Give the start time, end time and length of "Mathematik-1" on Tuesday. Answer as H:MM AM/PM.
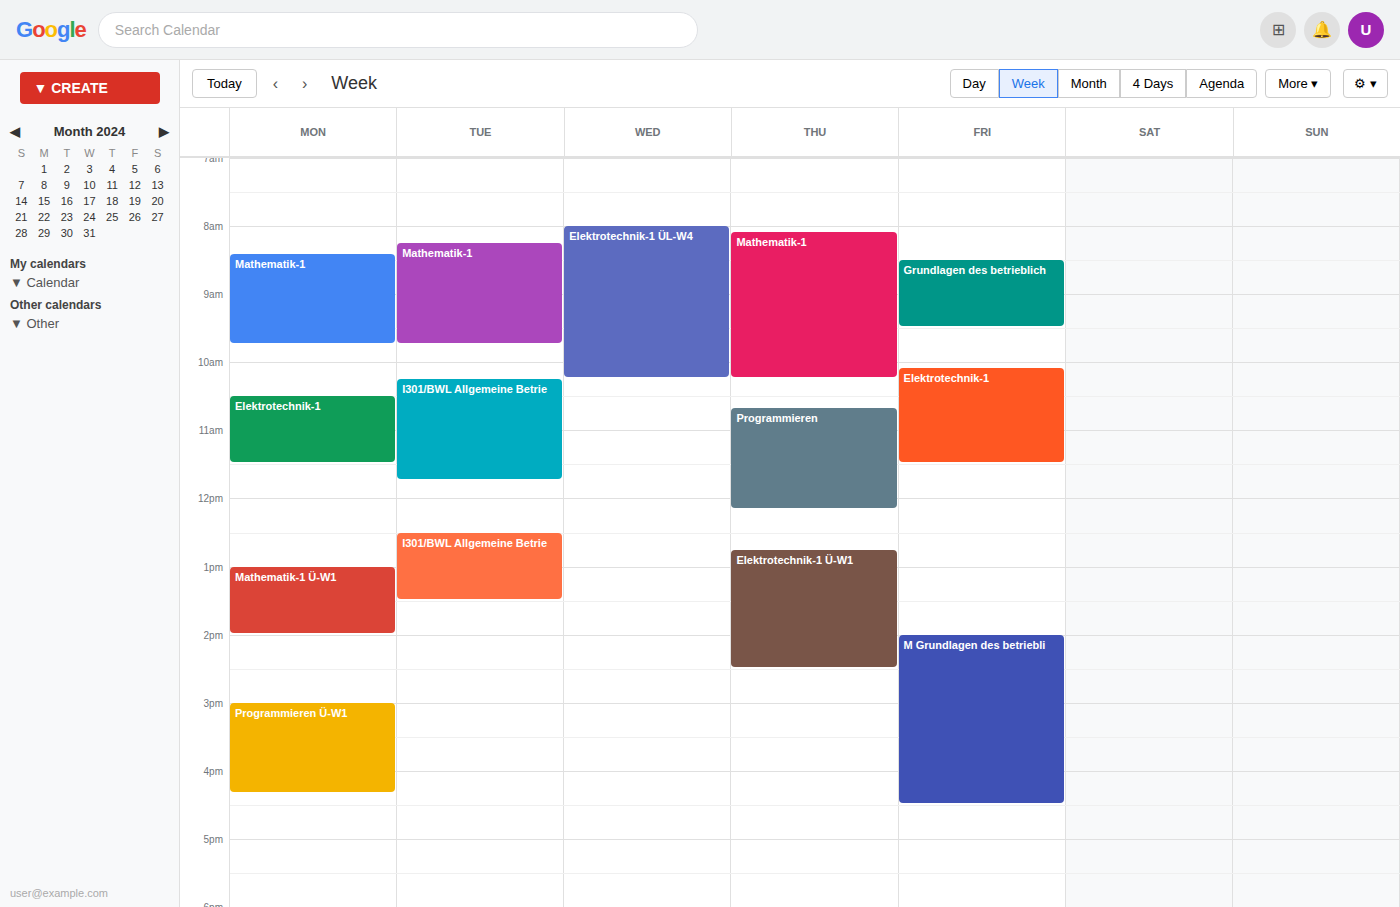
8:15 AM to 9:45 AM, 1 hour 30 minutes